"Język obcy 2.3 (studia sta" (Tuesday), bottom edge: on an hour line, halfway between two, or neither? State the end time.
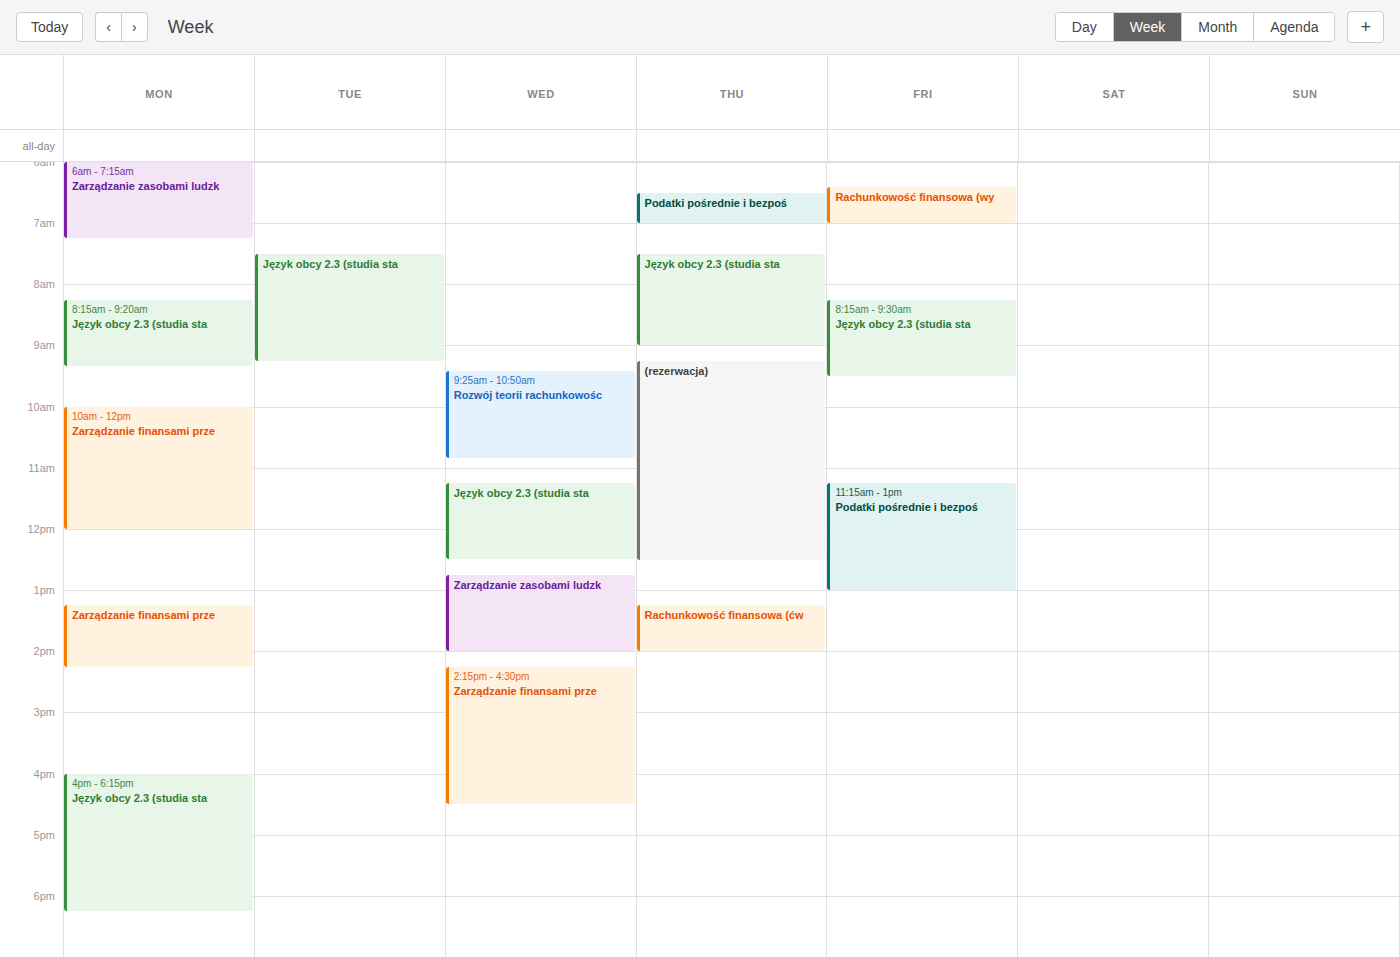
09:15 -- neither: a quarter of the way from the 09:00 line to the 10:00 line.